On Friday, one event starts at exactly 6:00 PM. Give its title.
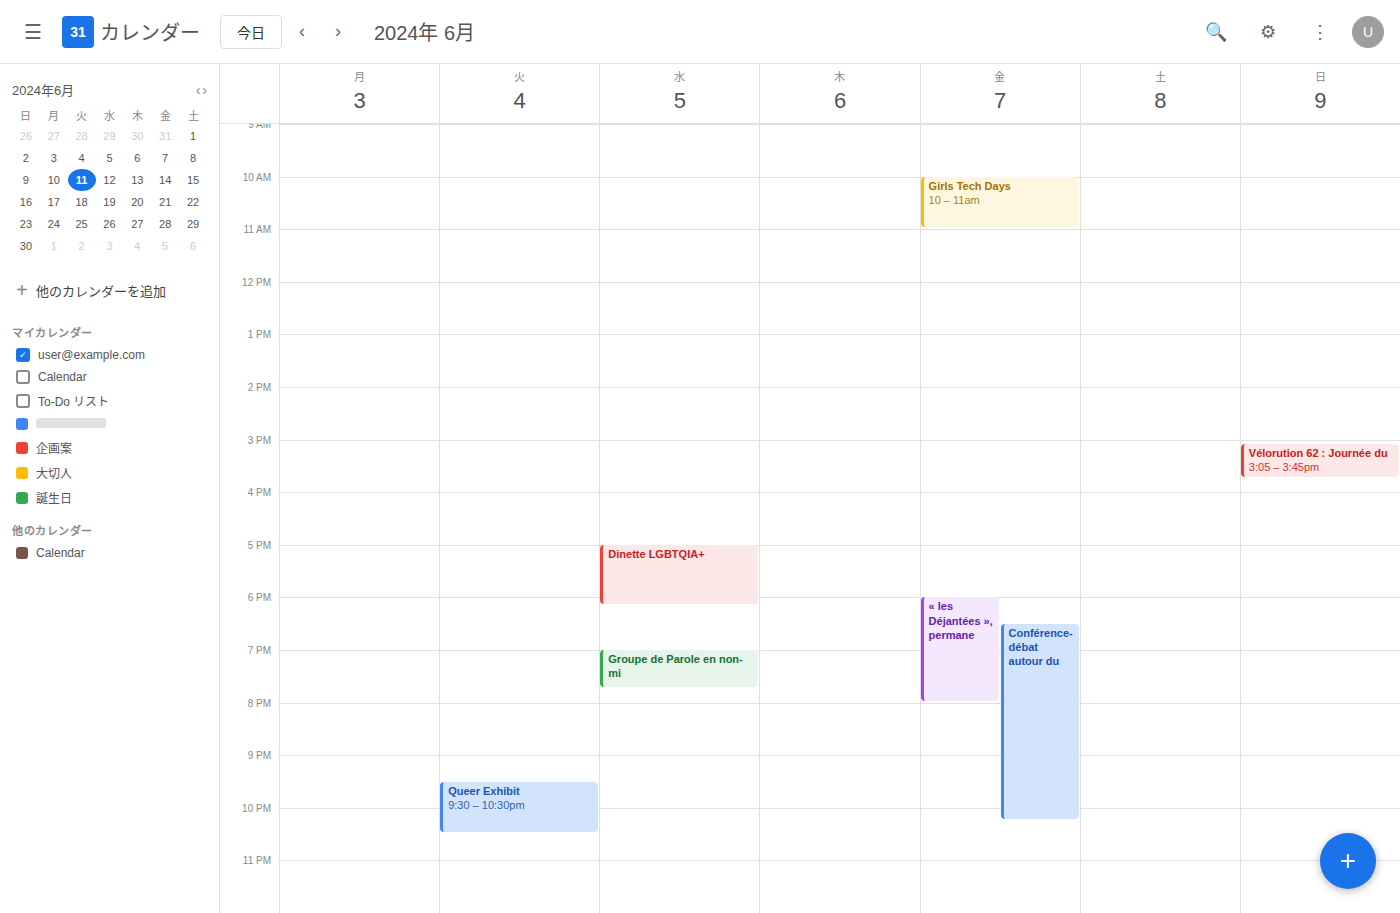
"« les Déjantées », permane"